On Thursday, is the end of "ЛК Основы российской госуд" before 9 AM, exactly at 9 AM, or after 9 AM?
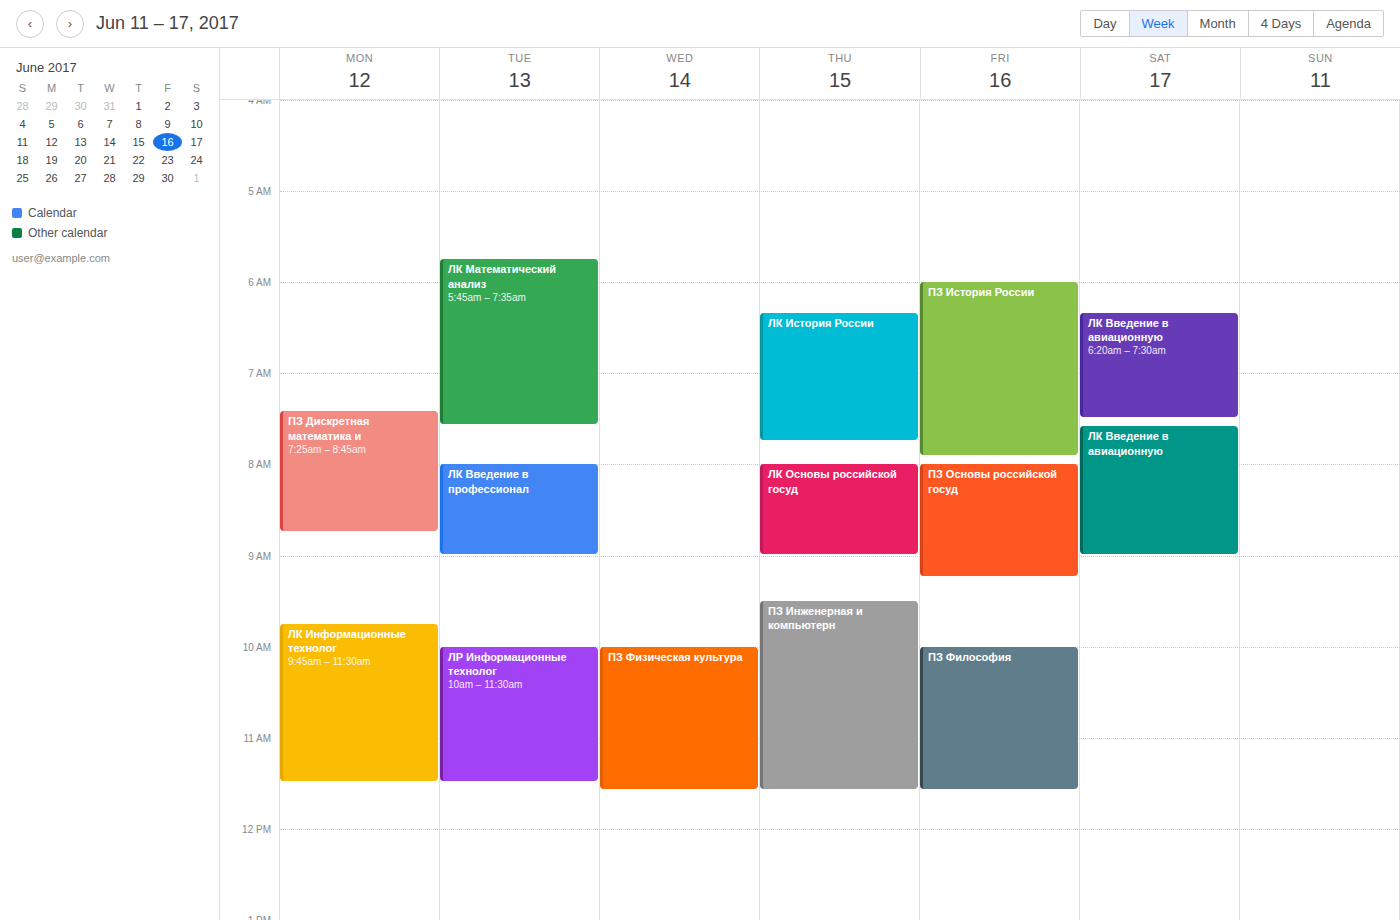
9:00 AM -- exactly at 9 AM, on the 9 AM line.